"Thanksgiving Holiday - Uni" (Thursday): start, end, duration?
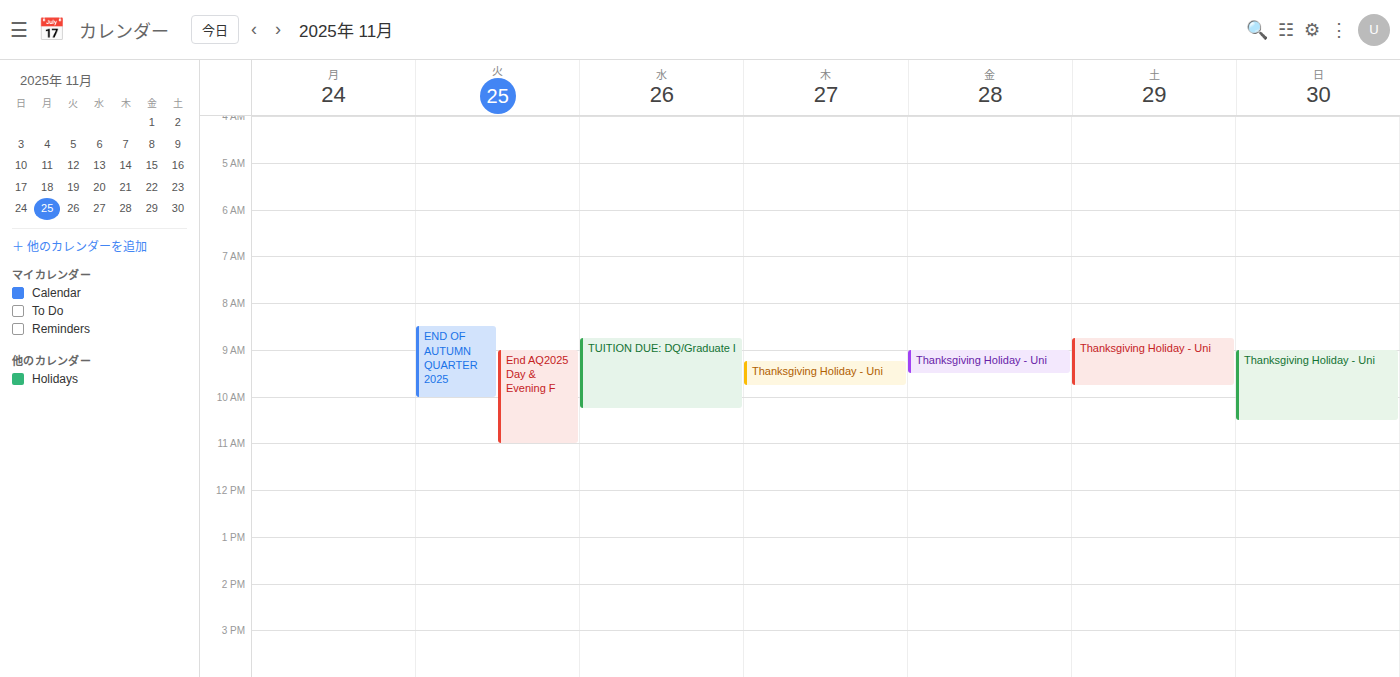
9:15 AM to 9:45 AM, 30 minutes